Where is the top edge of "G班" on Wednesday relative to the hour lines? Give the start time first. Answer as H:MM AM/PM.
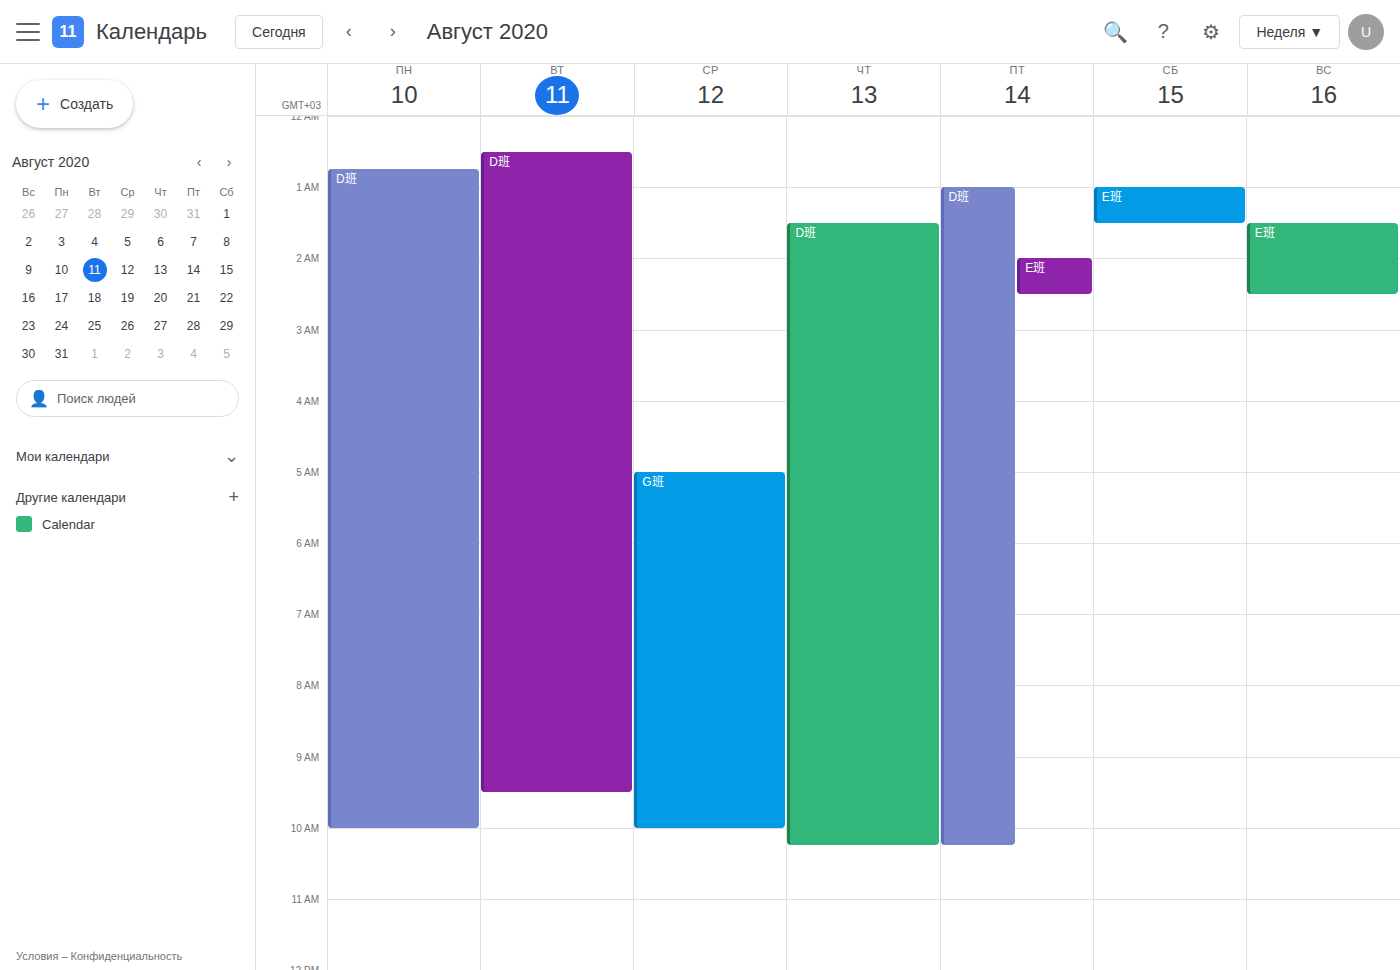
5:00 AM -- exactly on the 5 AM line.